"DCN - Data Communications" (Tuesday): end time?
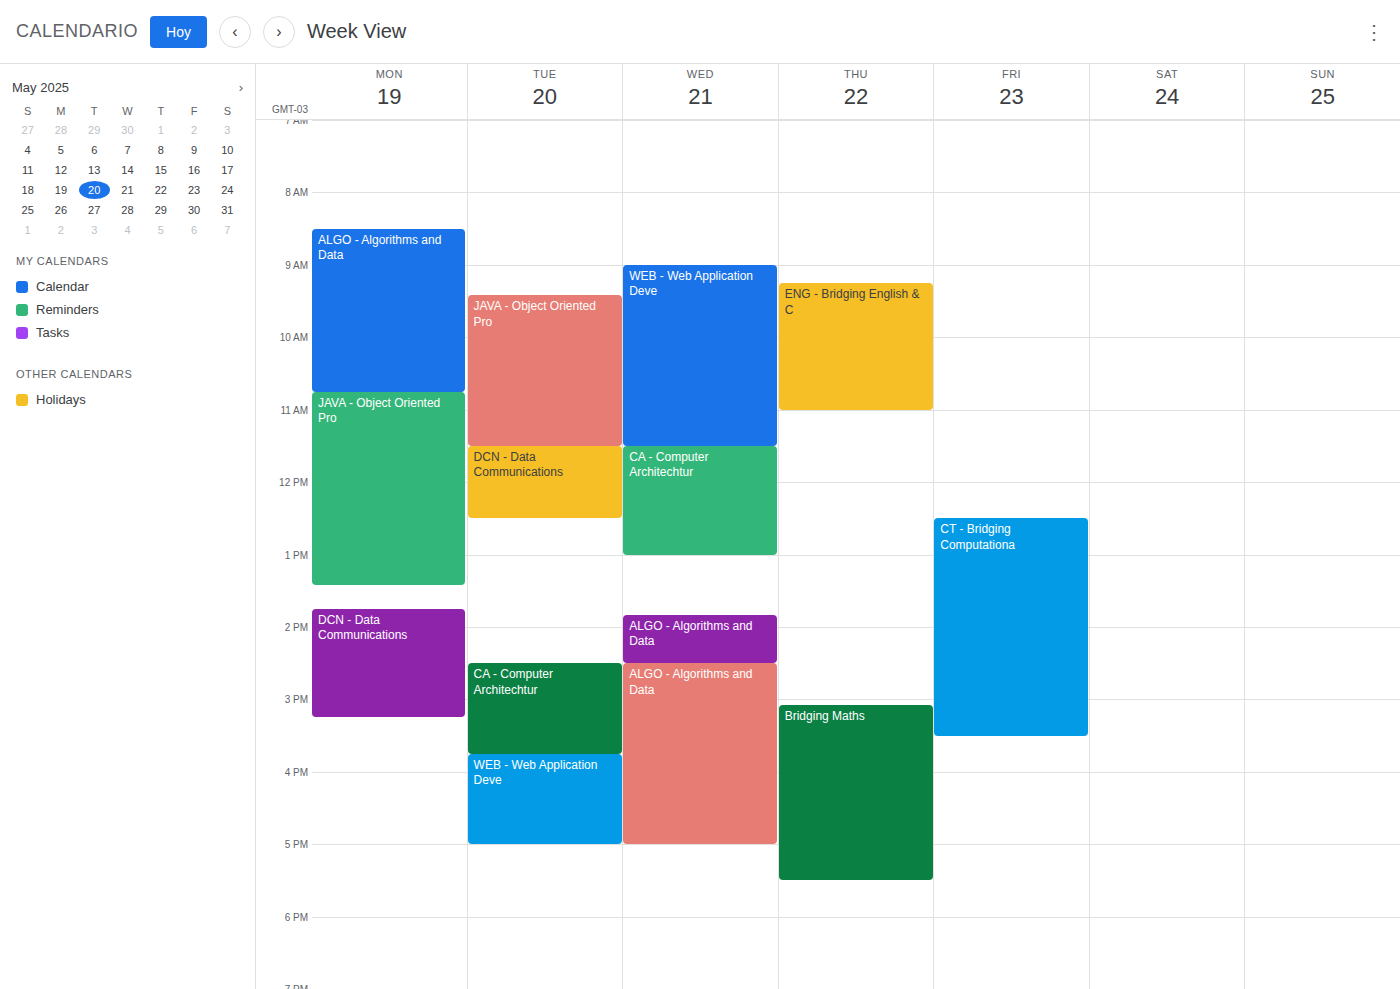
12:30 PM